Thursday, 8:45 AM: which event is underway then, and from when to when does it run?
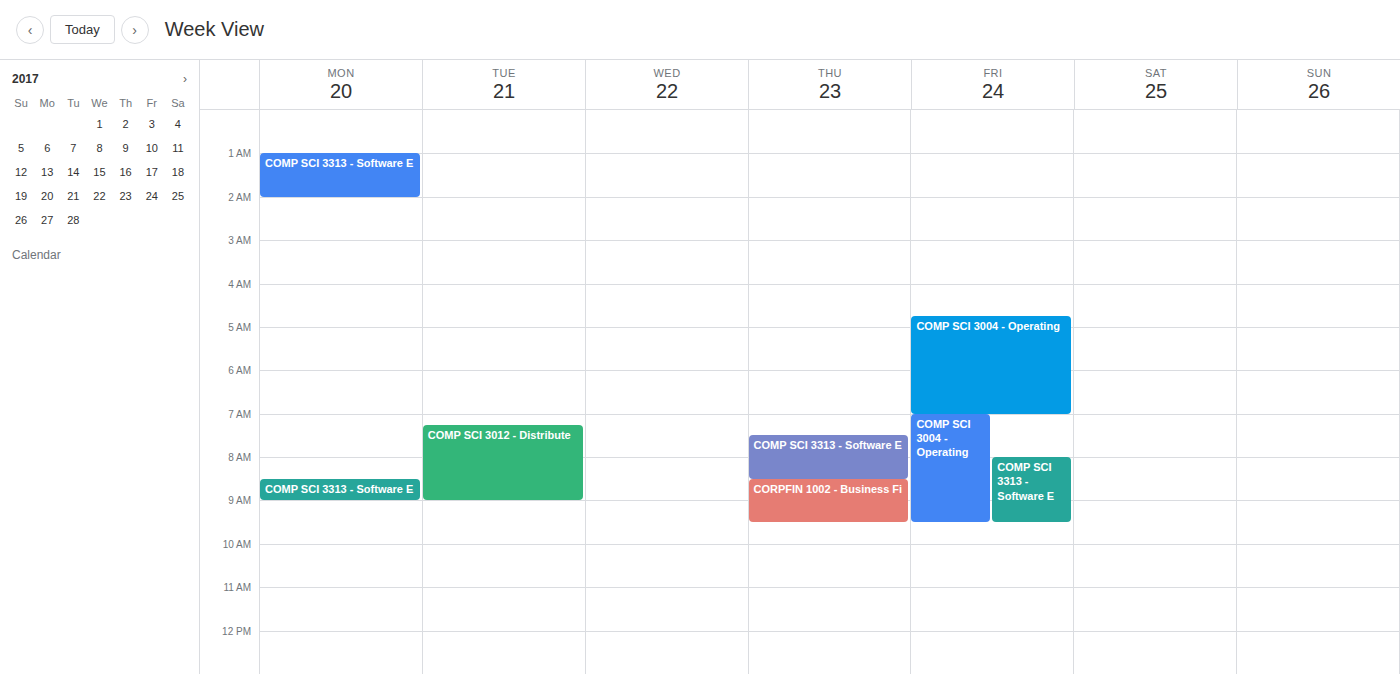
"CORPFIN 1002 - Business Fi", 8:30 AM to 9:30 AM